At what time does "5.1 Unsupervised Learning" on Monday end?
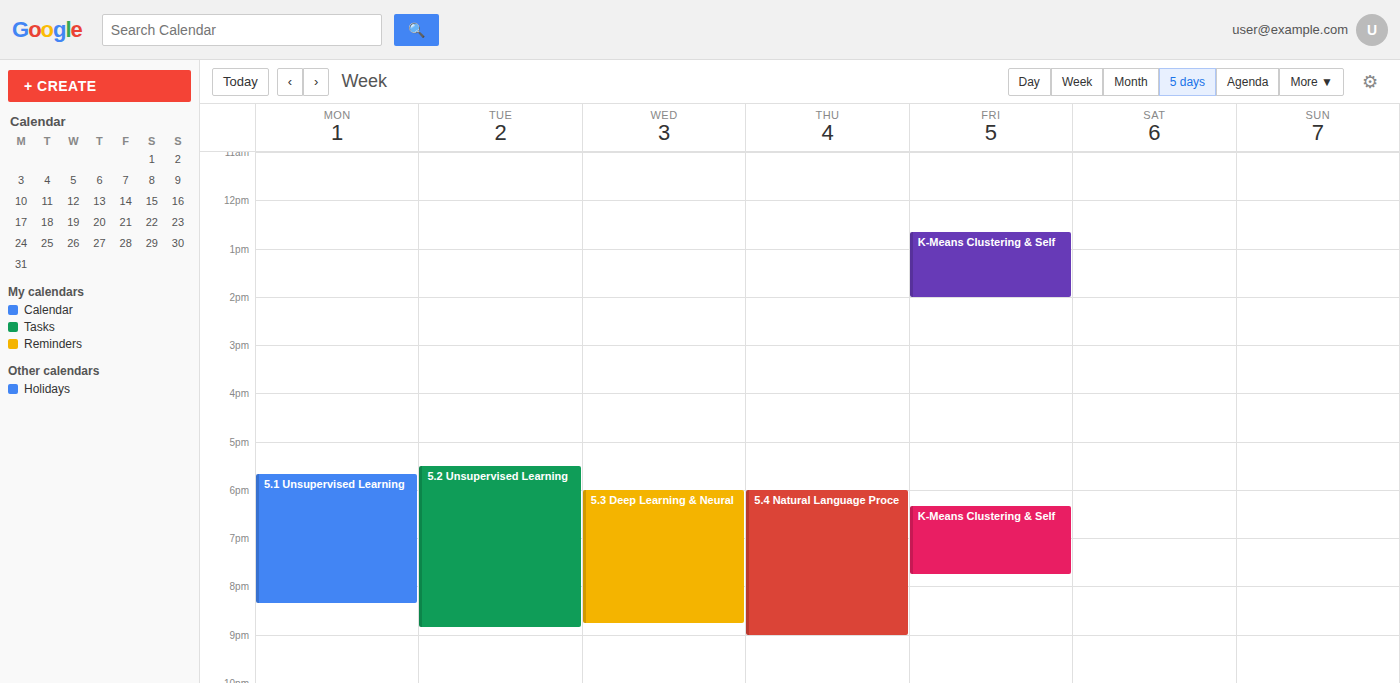
8:20 PM